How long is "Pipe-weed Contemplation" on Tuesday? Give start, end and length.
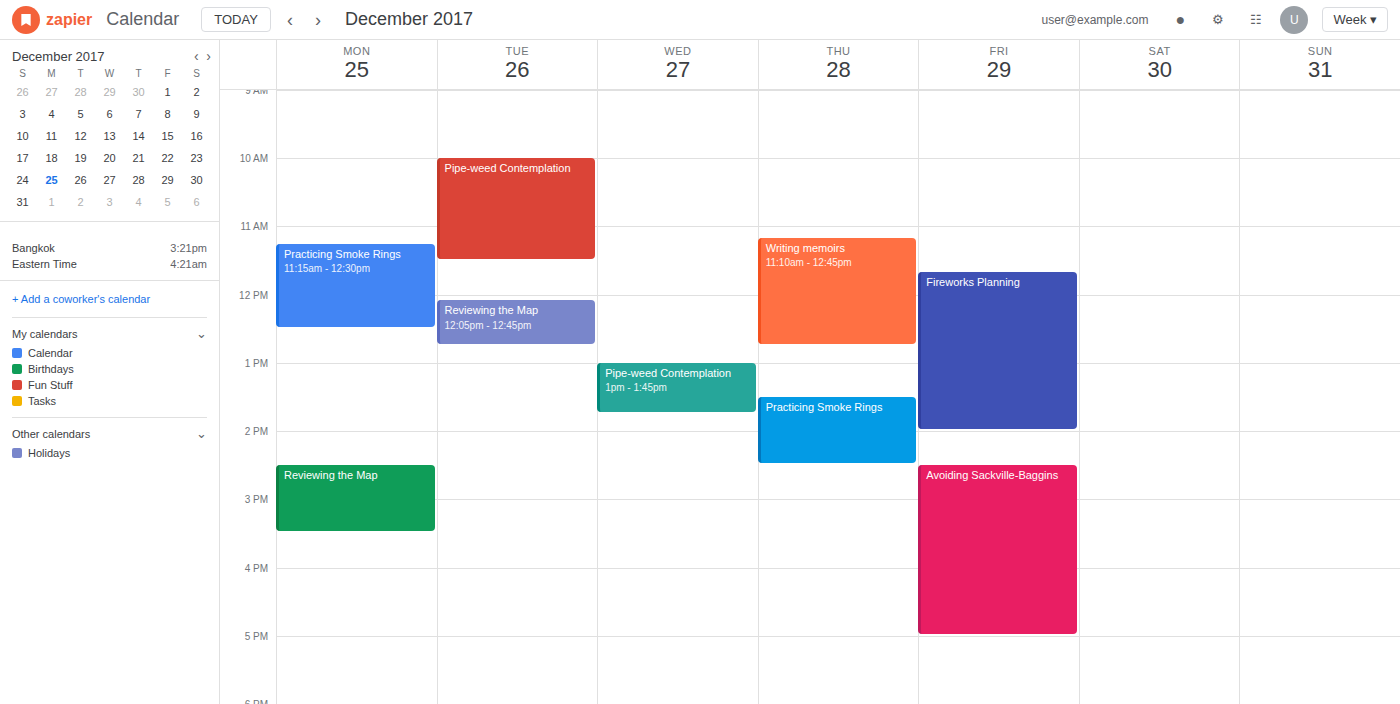
10:00 to 11:30, 1 hour 30 minutes